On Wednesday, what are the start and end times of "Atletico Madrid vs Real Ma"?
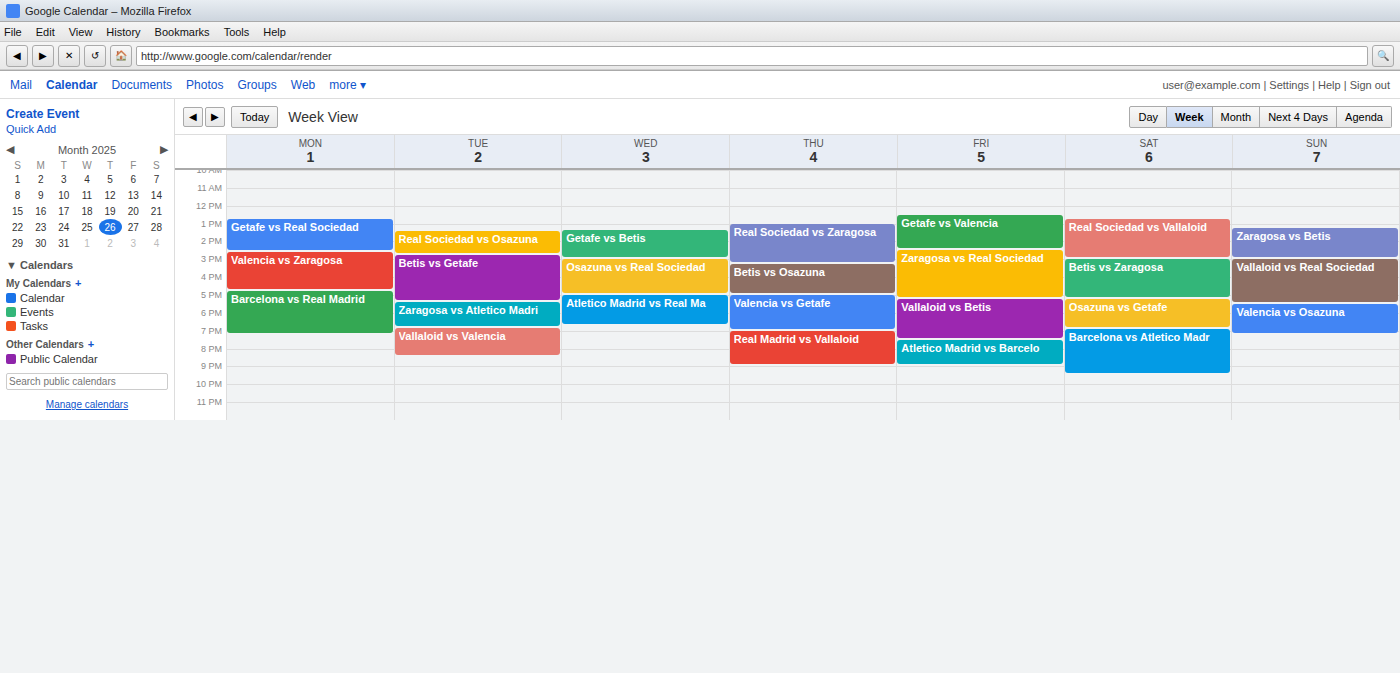
5:00 PM to 6:45 PM